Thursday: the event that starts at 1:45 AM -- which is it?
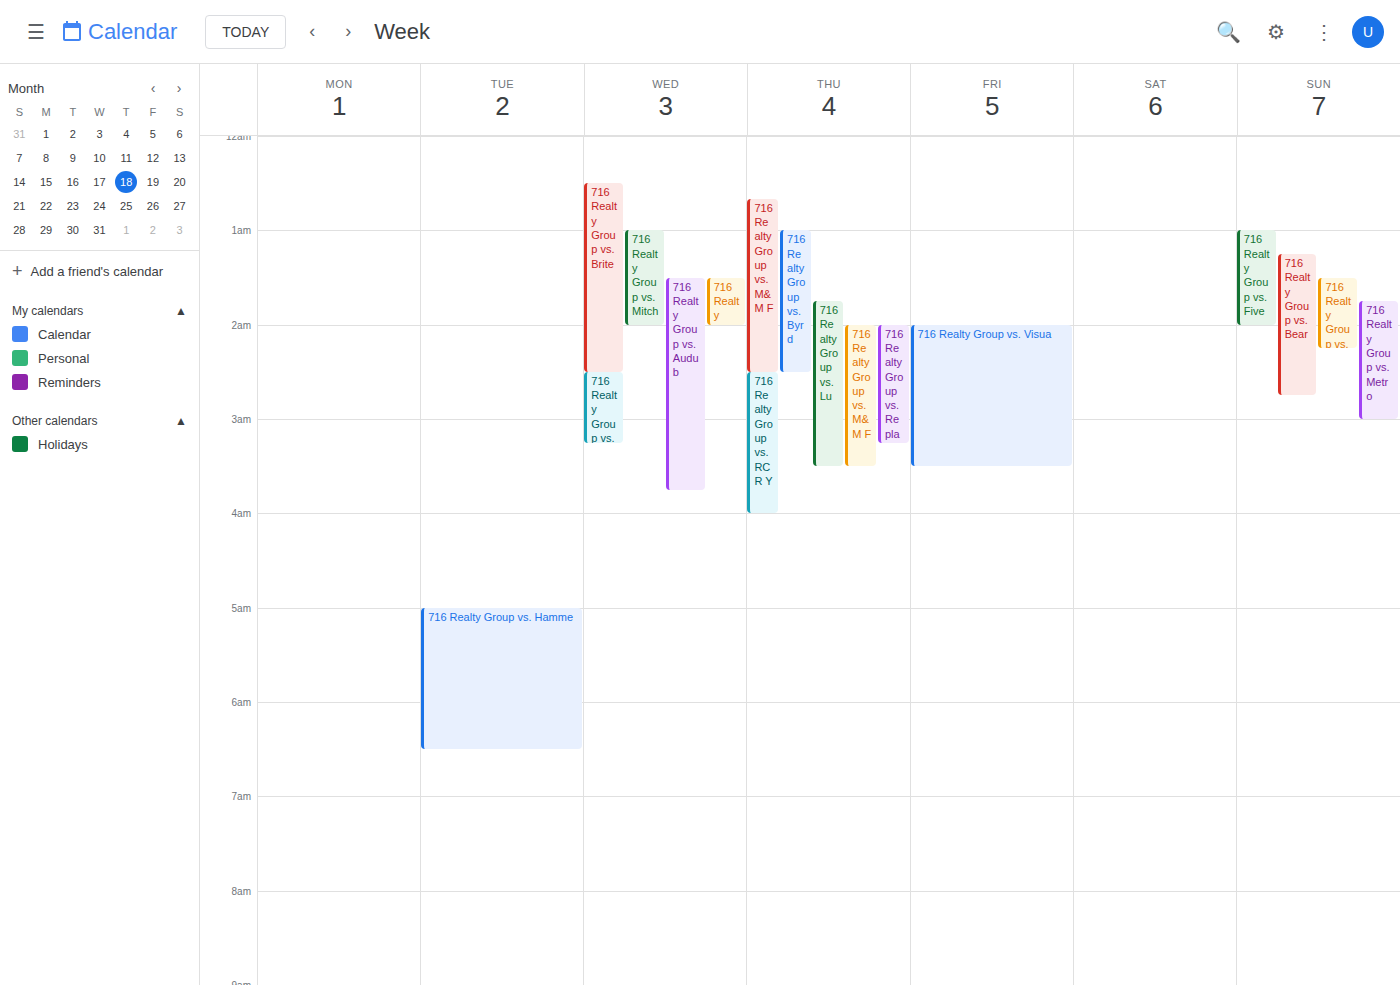
"716 Realty Group vs. Lu"